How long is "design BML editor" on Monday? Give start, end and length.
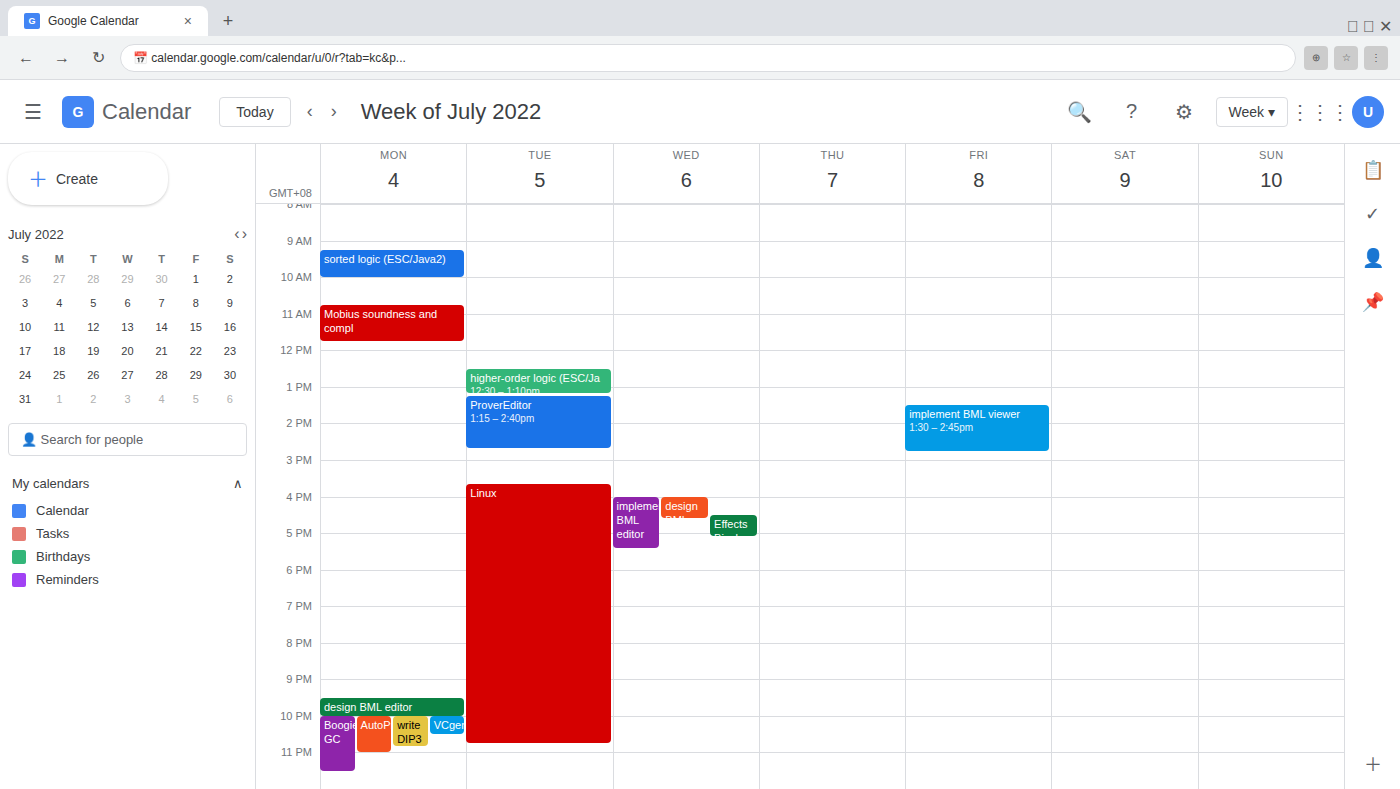
21:30 to 22:00, 30 minutes